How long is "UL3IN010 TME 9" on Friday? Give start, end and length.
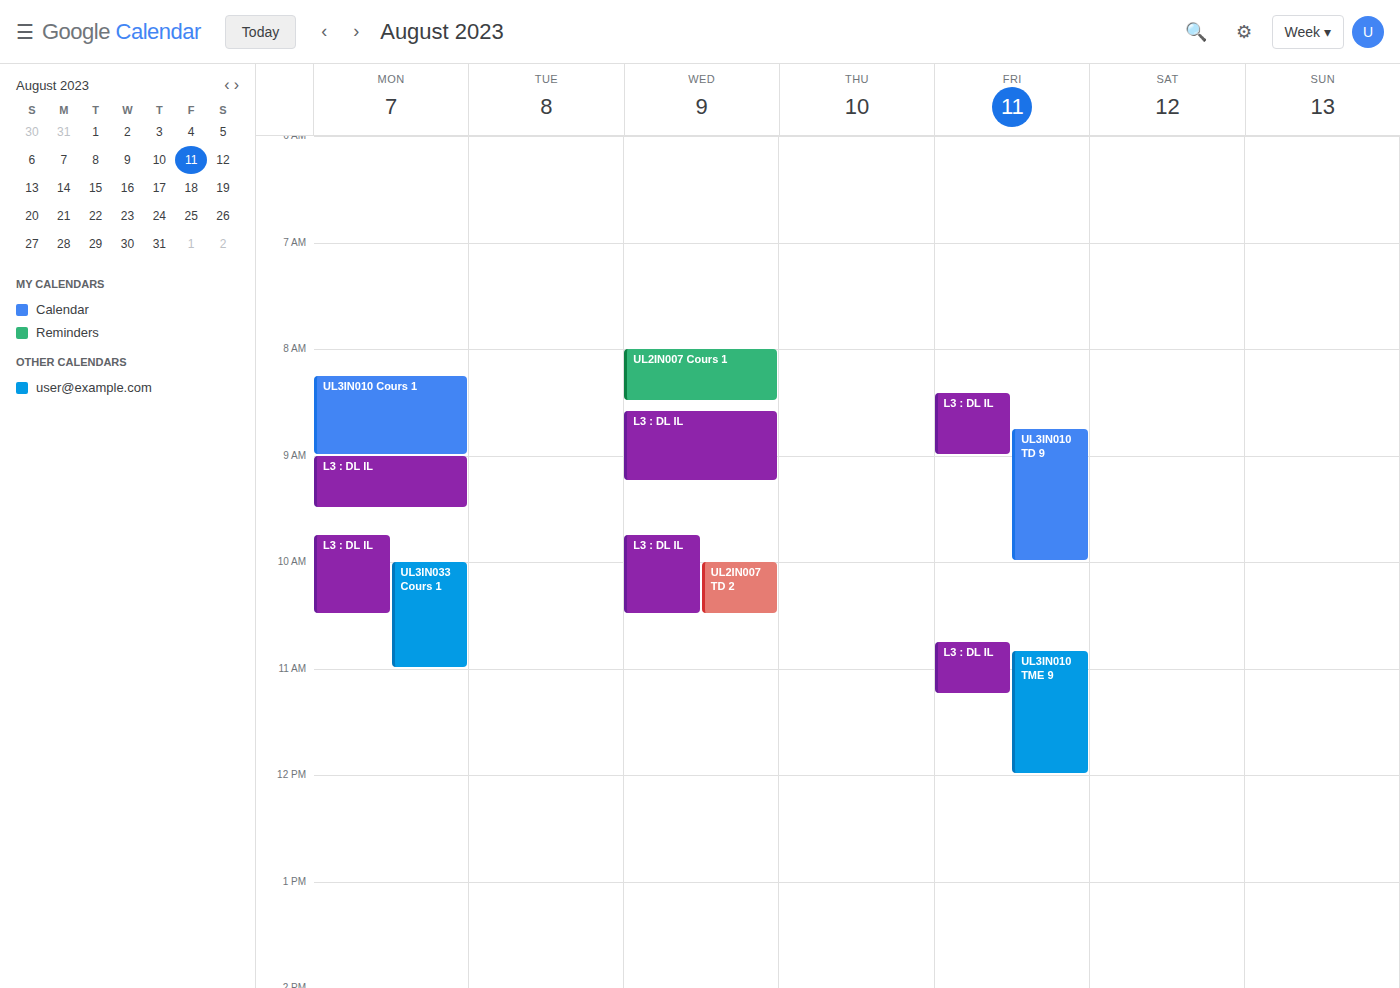
10:50 AM to 12:00 PM, 1 hour 10 minutes